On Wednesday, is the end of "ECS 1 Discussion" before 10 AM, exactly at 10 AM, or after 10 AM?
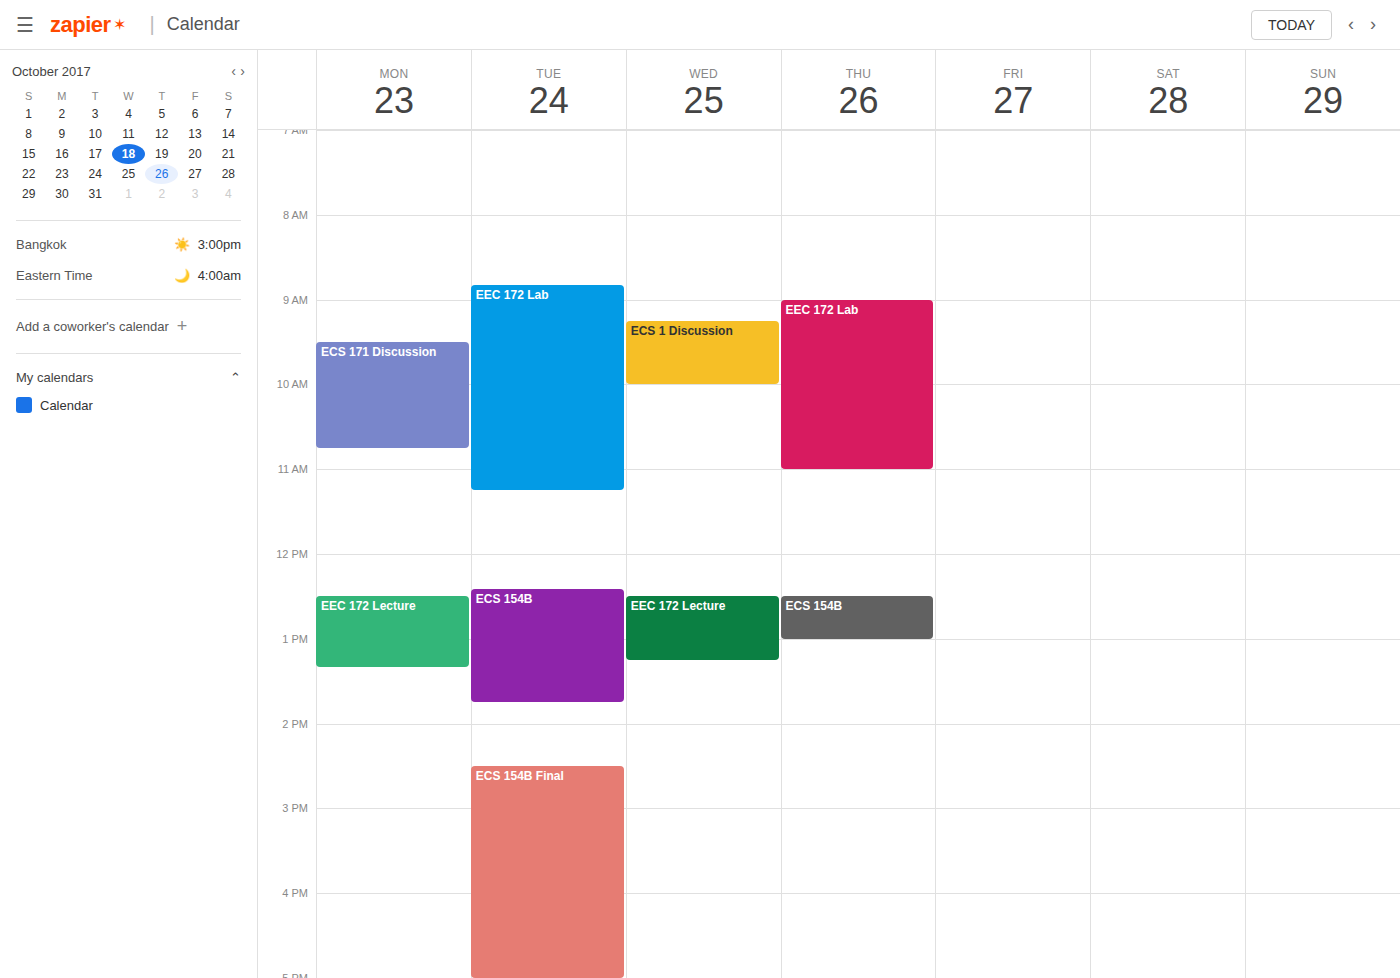
10:00 AM -- exactly at 10 AM, on the 10 AM line.